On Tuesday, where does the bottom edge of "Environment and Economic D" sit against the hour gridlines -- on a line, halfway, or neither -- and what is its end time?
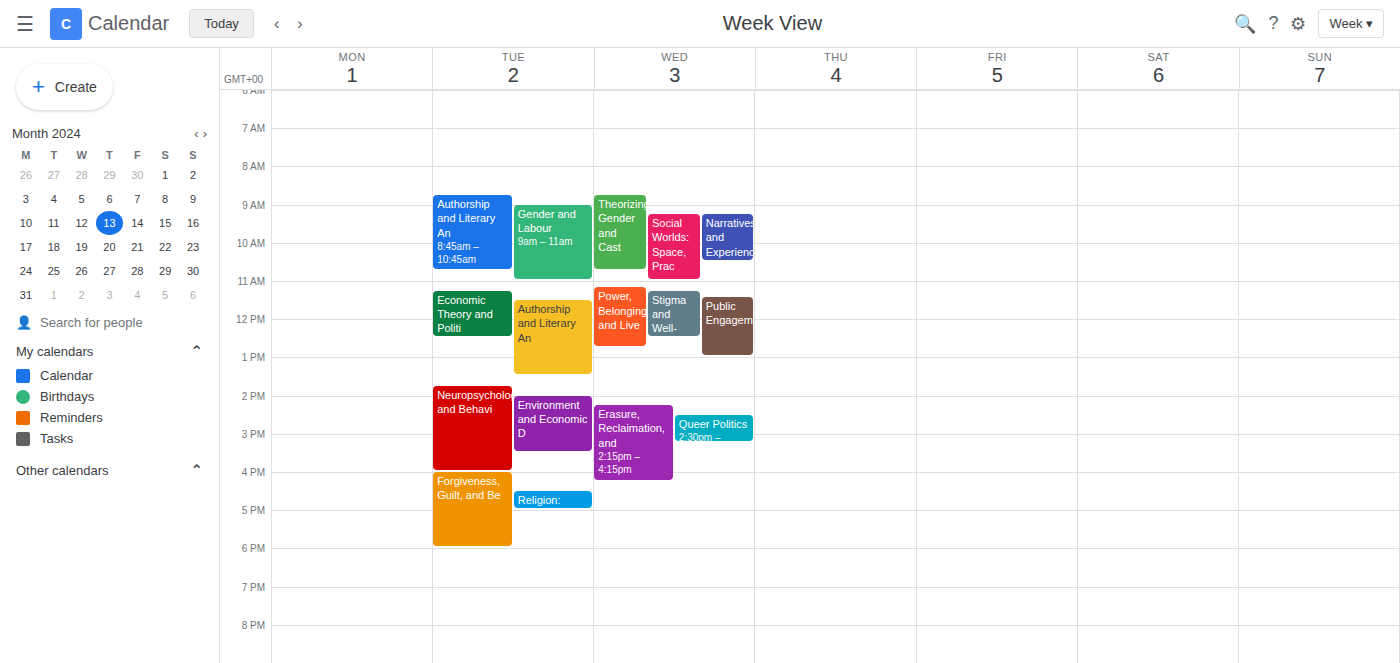
3:30 PM -- halfway between the 3 PM and 4 PM lines.